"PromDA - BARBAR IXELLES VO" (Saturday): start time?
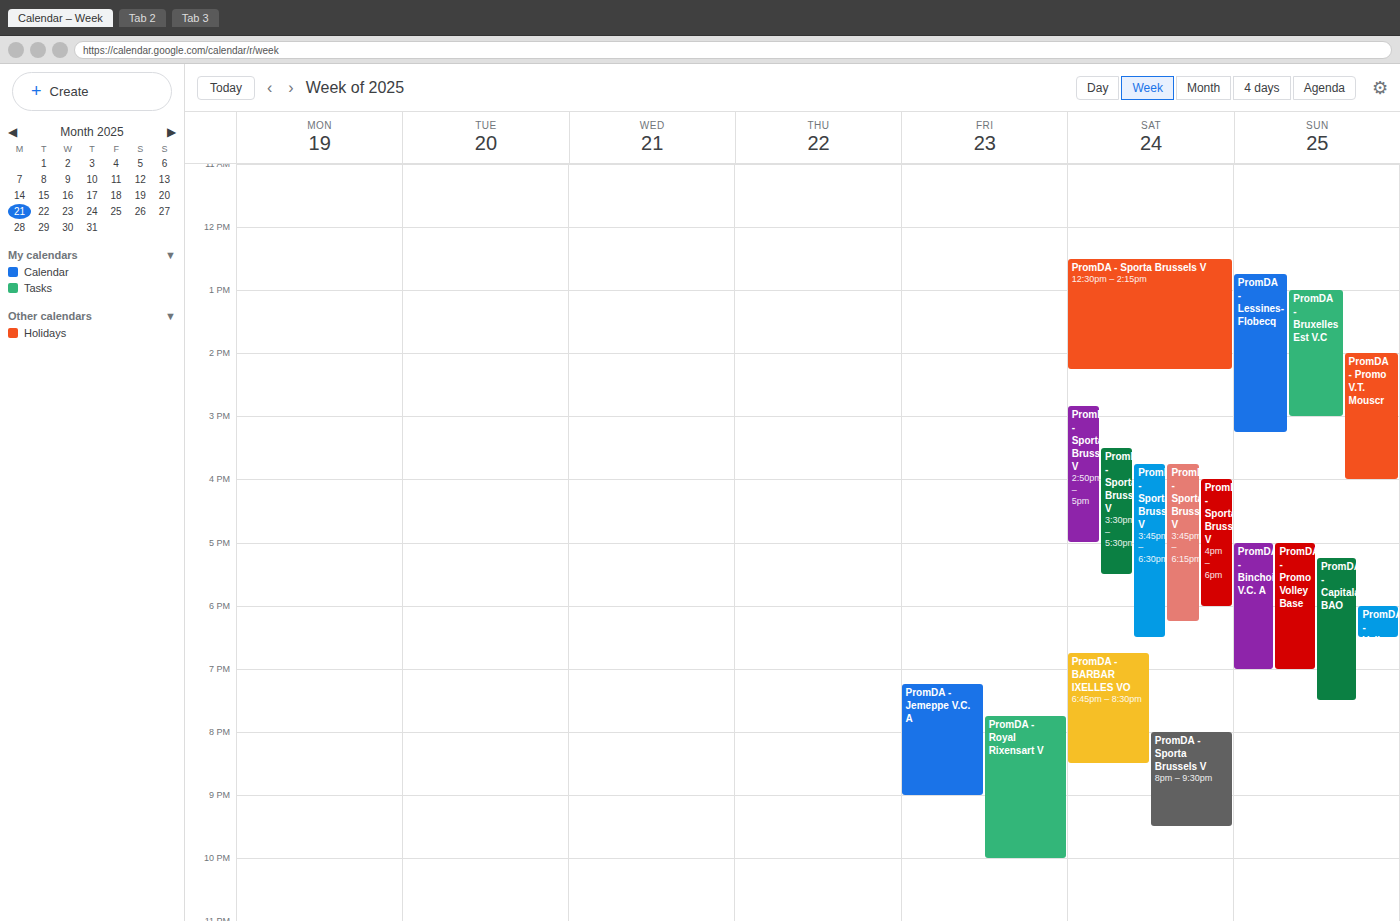
6:45 PM